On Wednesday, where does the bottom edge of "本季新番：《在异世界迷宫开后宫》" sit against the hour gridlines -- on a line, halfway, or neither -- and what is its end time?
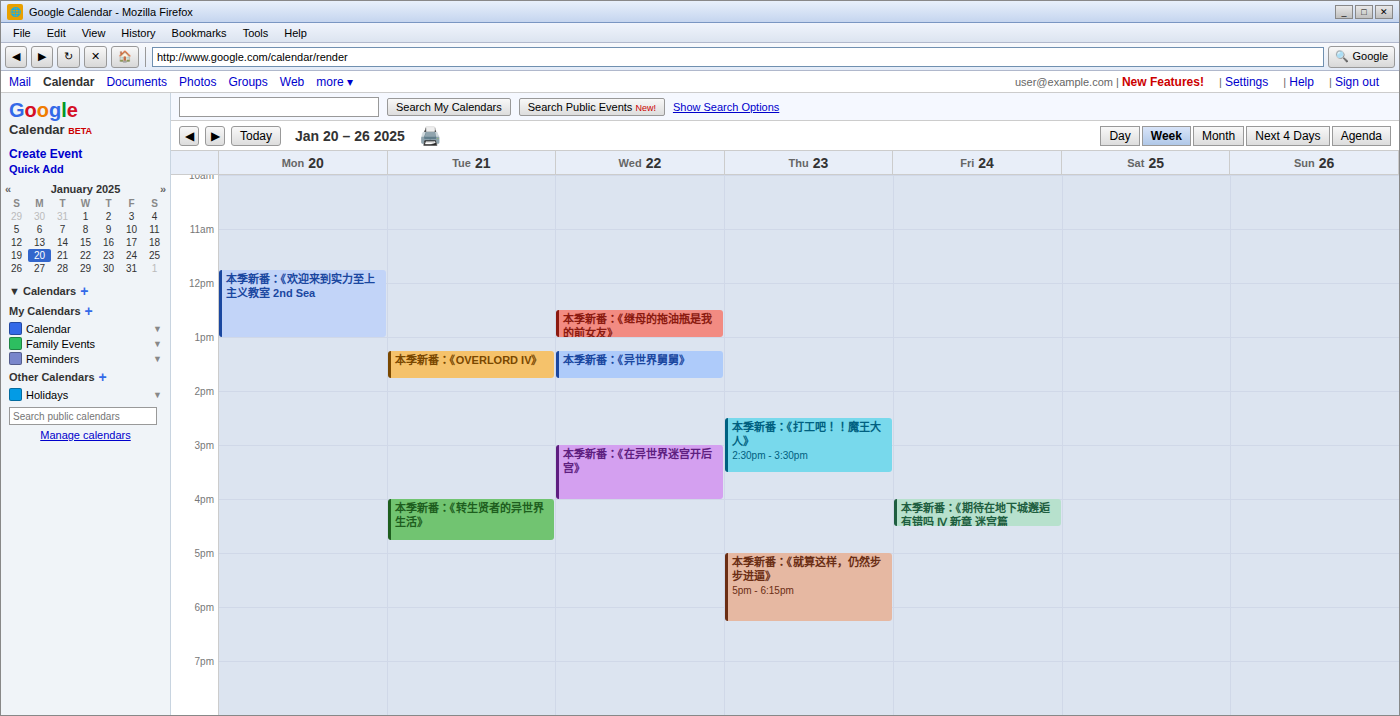
4:00 PM -- exactly on the 4 PM line.